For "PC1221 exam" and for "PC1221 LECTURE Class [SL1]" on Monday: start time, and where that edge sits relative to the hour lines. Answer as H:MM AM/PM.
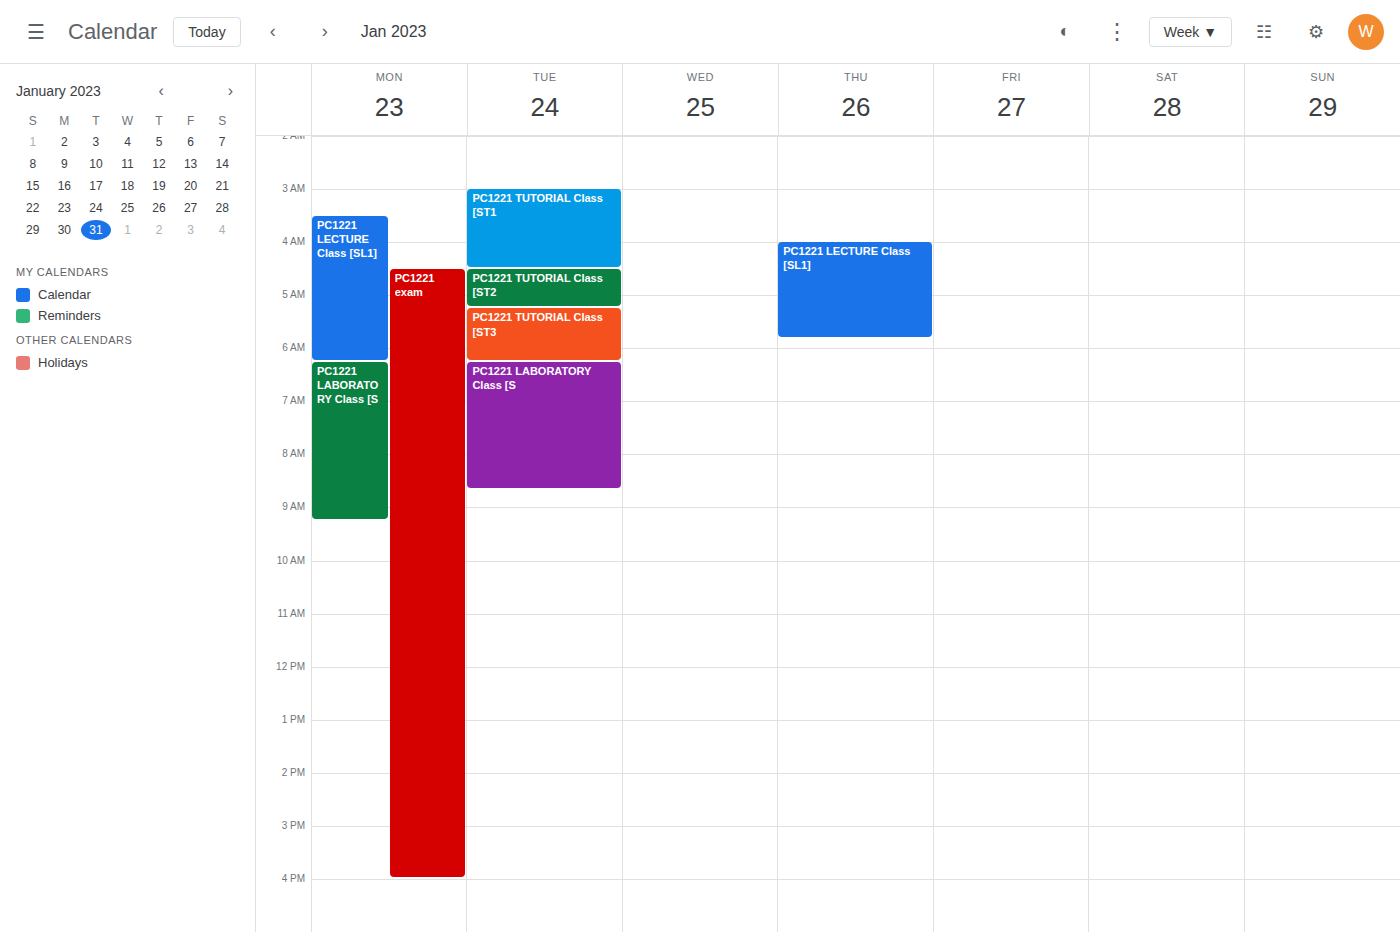
"PC1221 exam": 4:30 AM, halfway between the 4 AM and 5 AM lines. "PC1221 LECTURE Class [SL1]": 3:30 AM, halfway between the 3 AM and 4 AM lines.